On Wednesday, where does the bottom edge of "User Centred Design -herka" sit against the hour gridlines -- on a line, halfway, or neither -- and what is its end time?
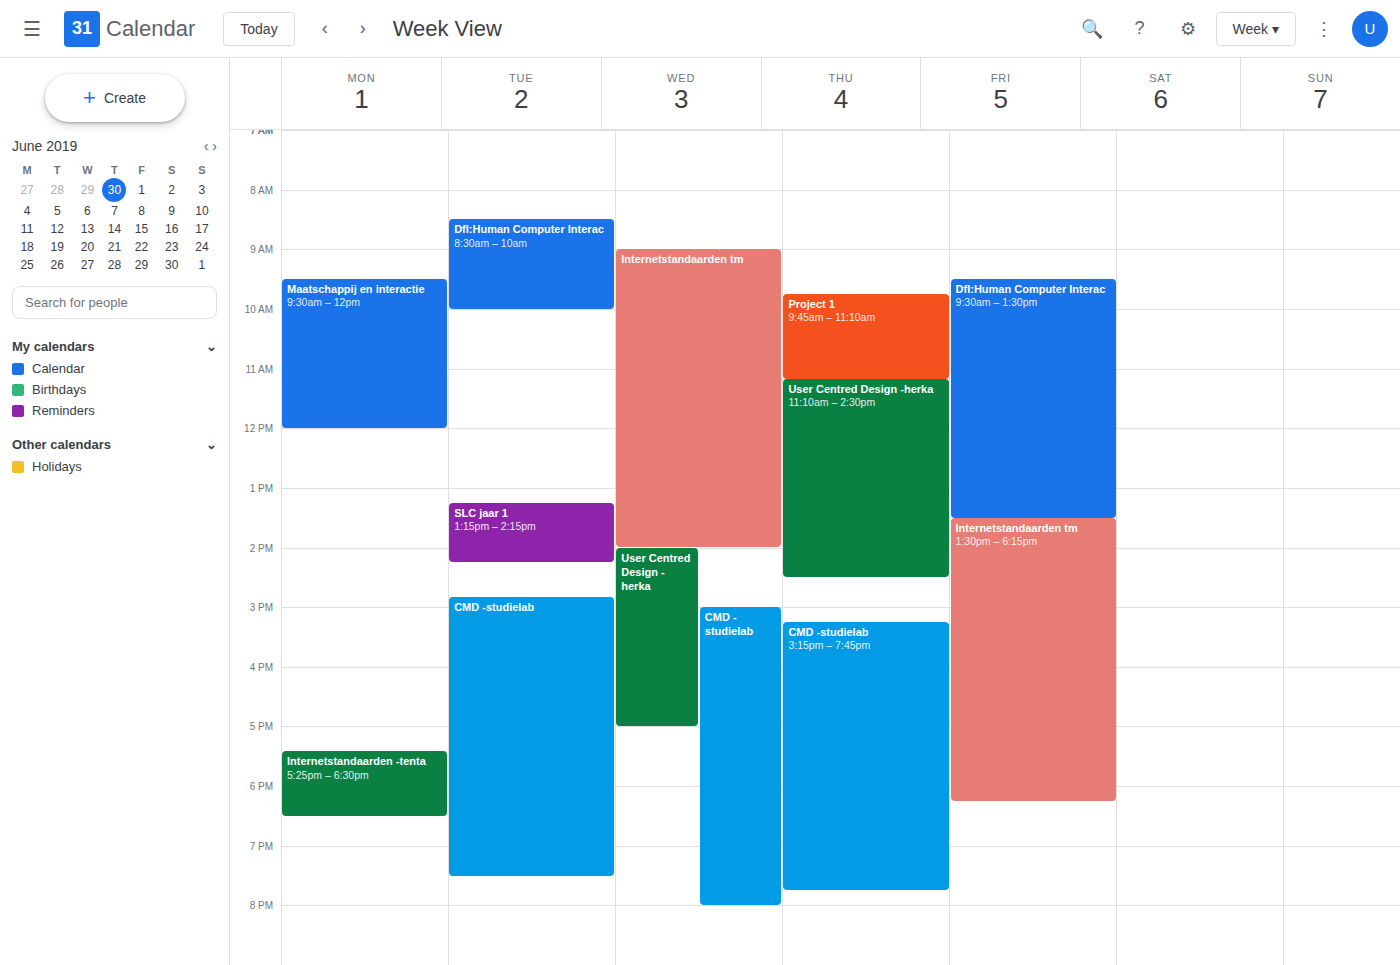
17:00 -- exactly on the 17:00 line.